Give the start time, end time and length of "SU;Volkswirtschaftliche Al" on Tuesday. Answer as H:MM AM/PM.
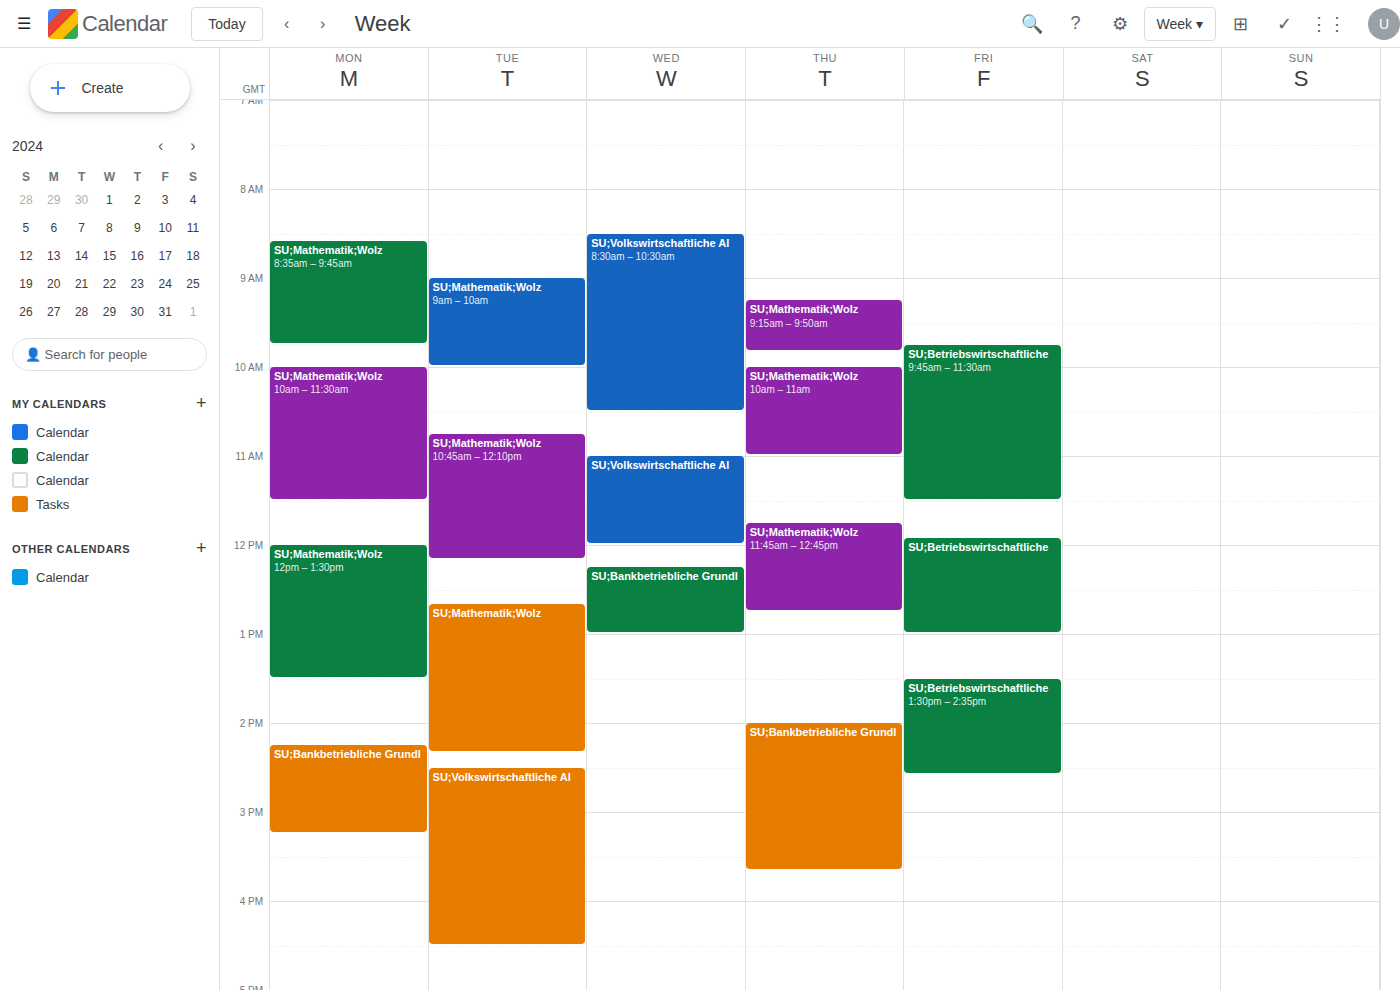
2:30 PM to 4:30 PM, 2 hours